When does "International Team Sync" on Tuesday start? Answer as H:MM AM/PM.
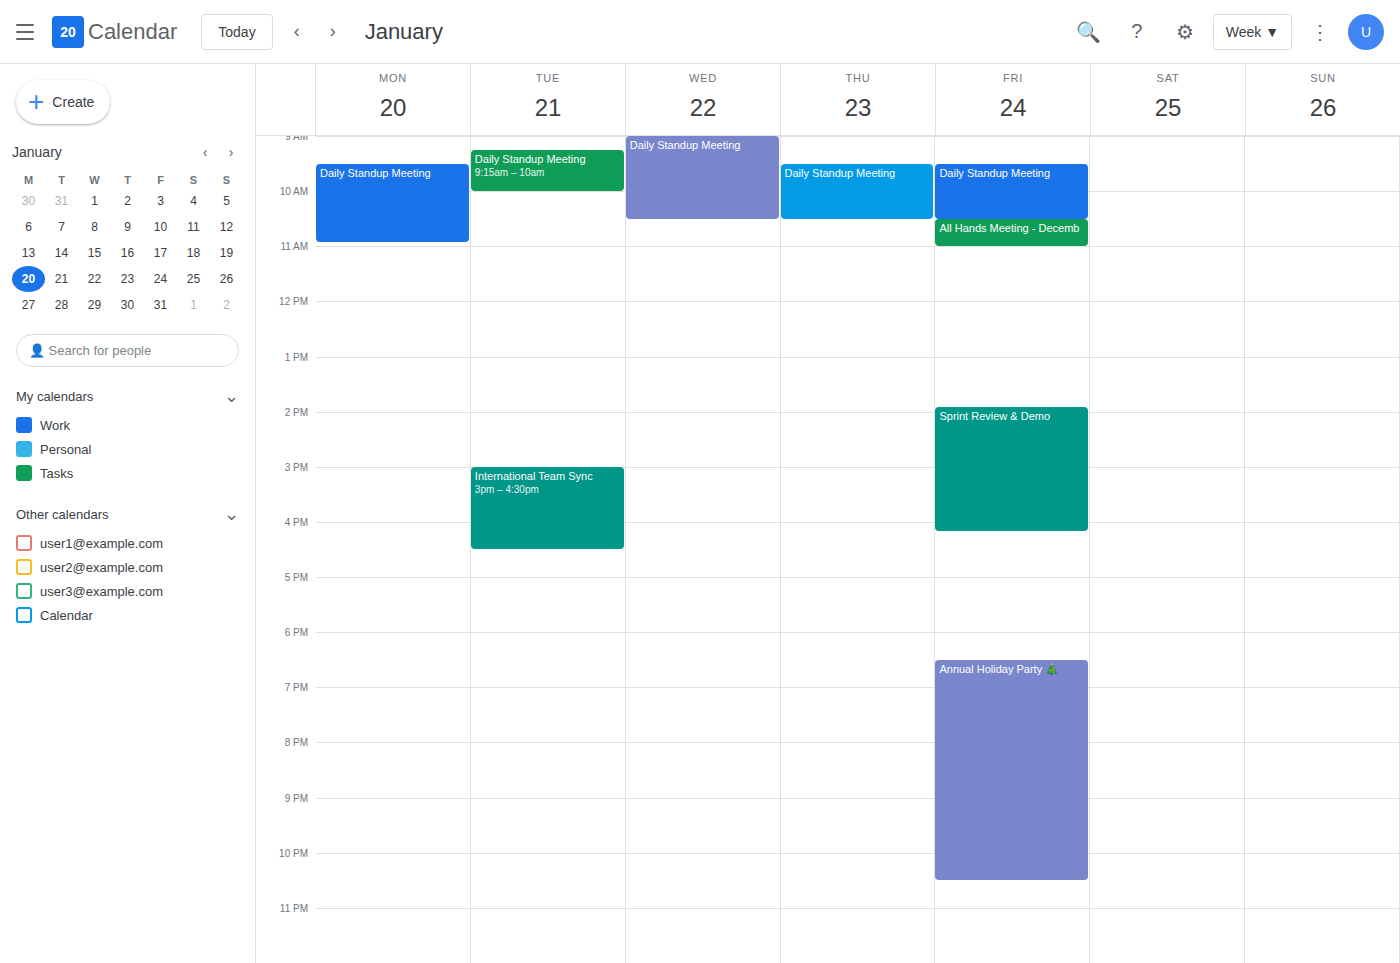
3:00 PM